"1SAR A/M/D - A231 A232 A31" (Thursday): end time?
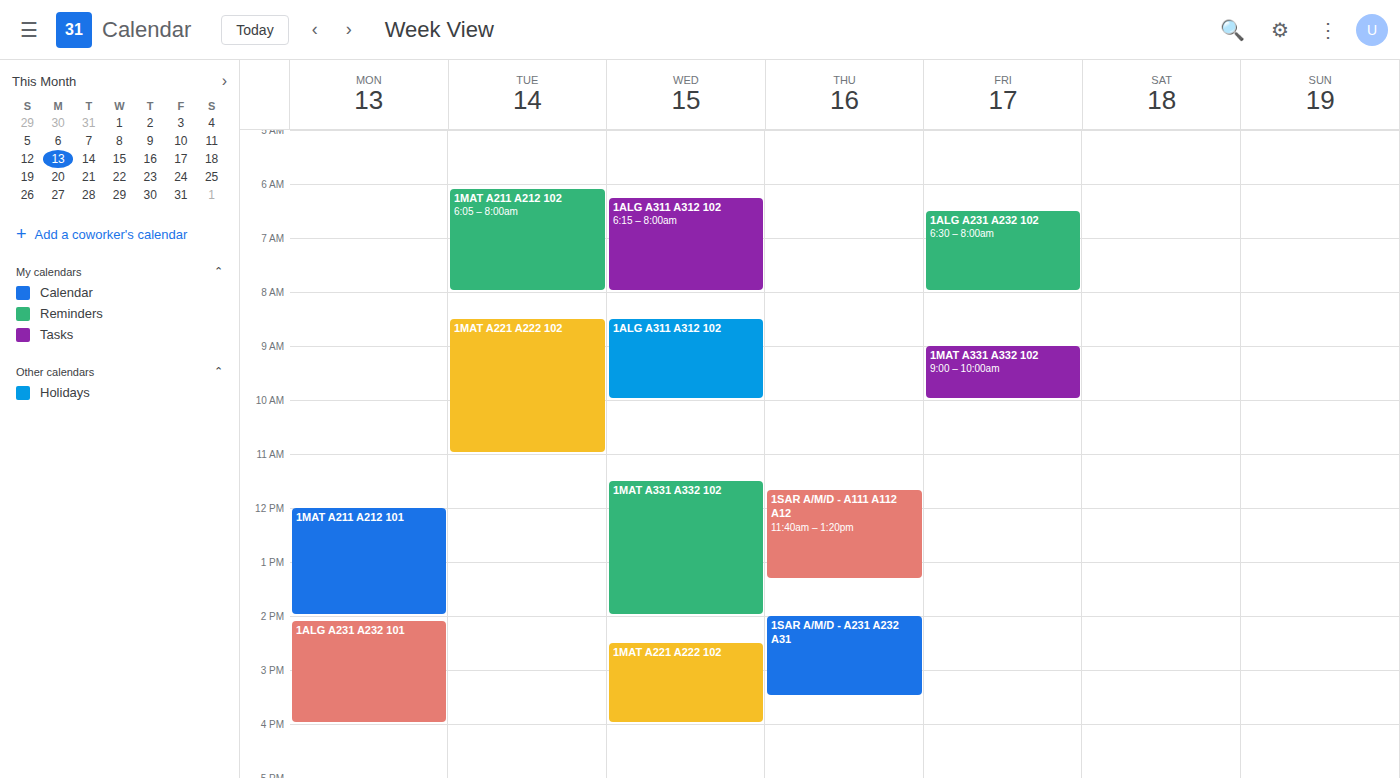
3:30 PM